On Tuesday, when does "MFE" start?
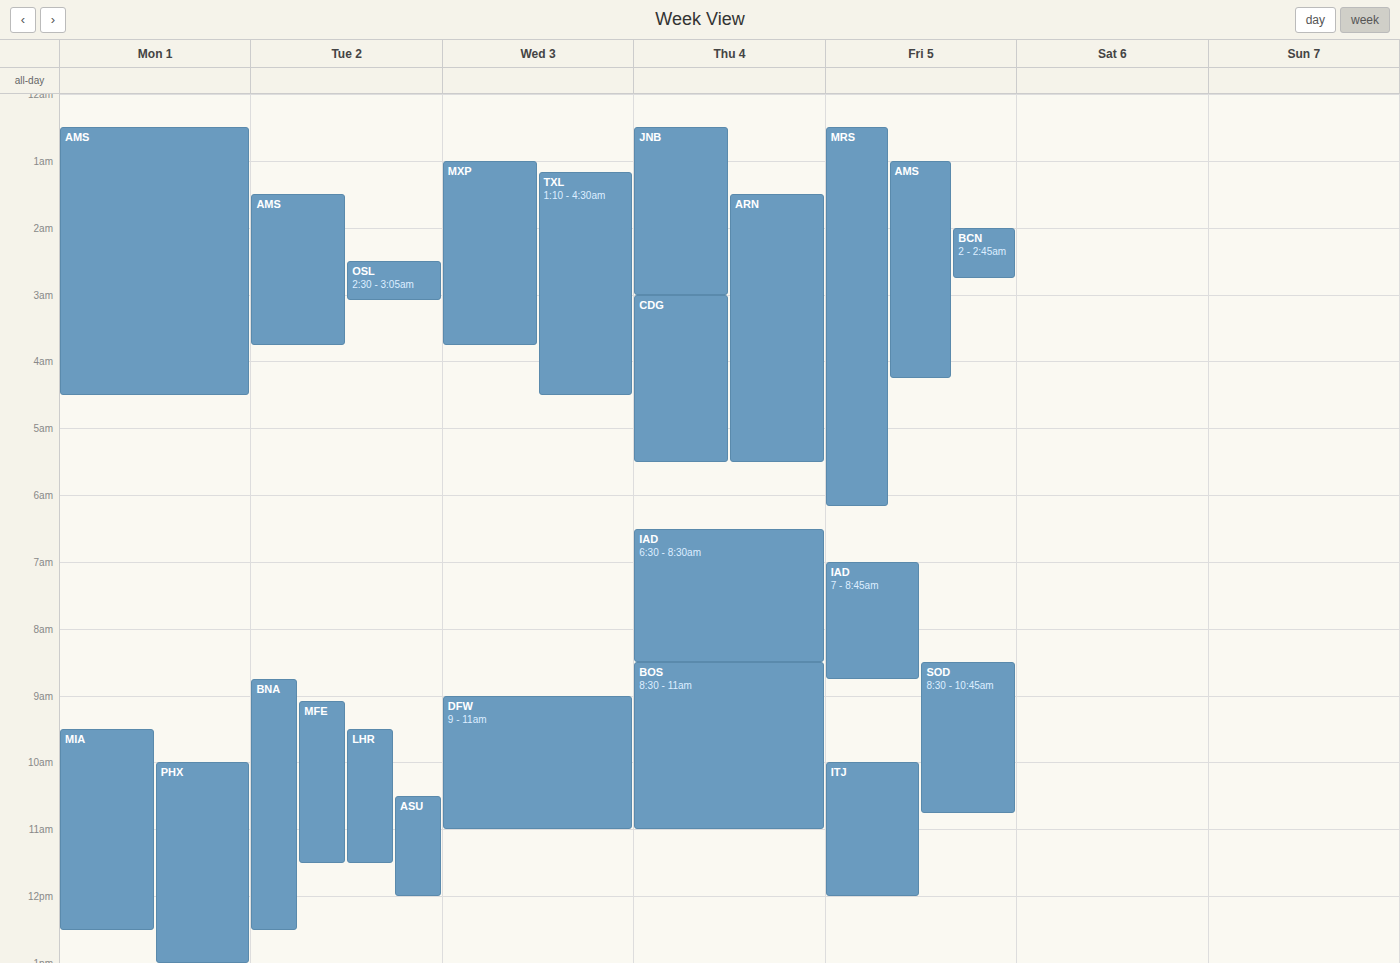
9:05 AM